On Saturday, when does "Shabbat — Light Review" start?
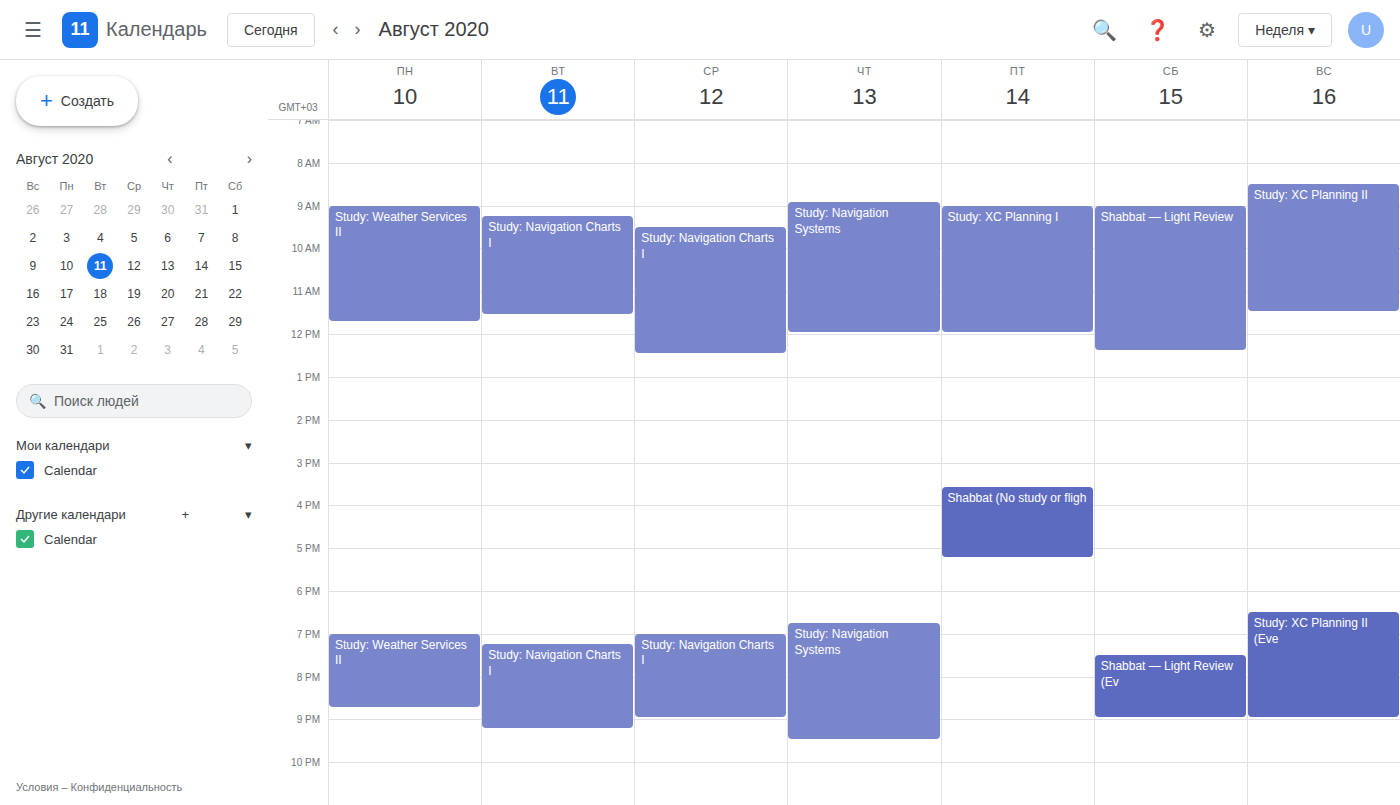
9:00 AM